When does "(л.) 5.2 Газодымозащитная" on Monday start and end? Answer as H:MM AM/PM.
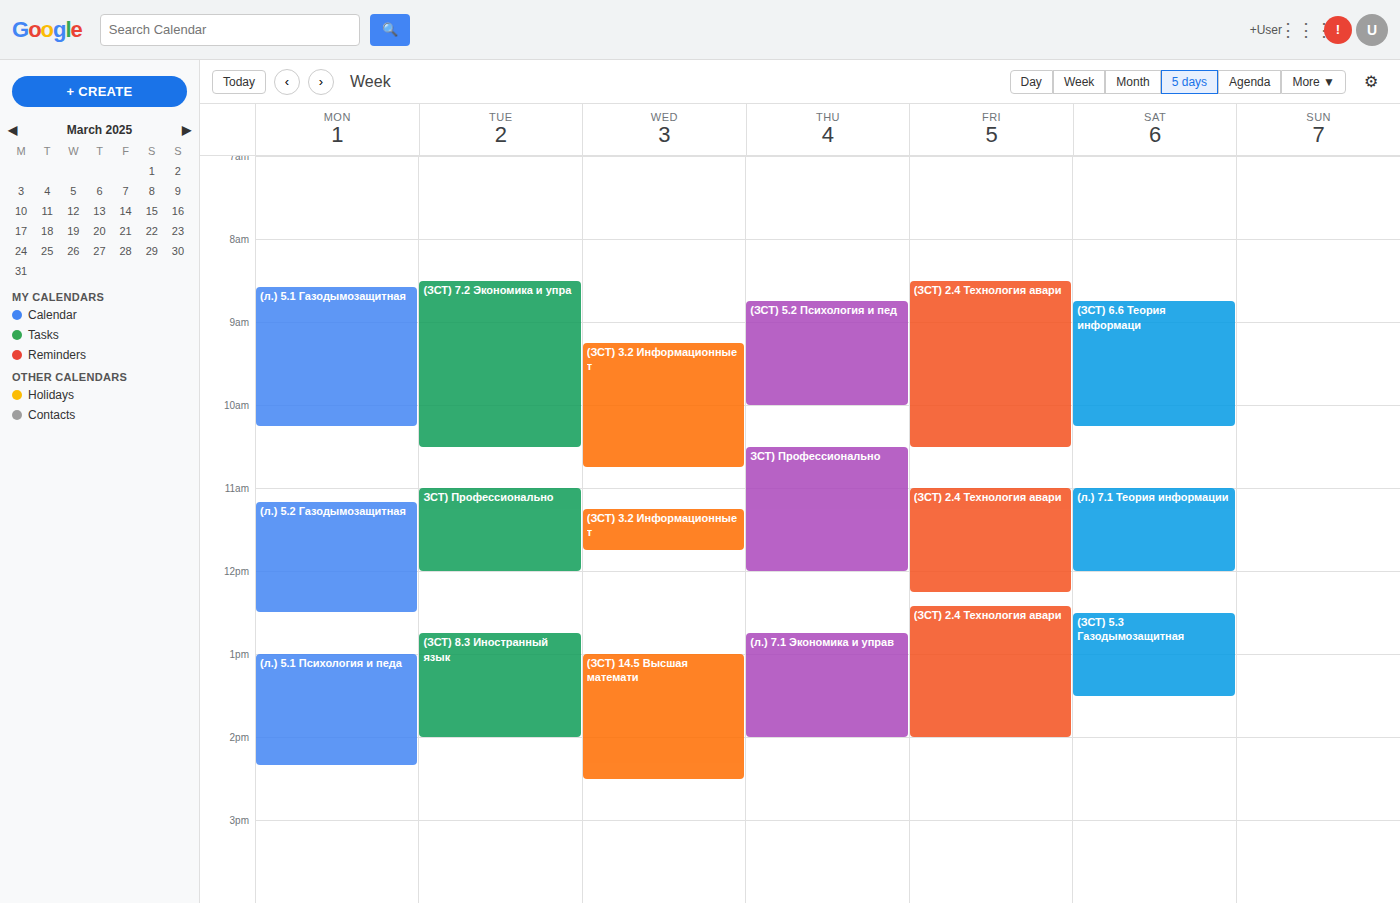
11:10 AM to 12:30 PM